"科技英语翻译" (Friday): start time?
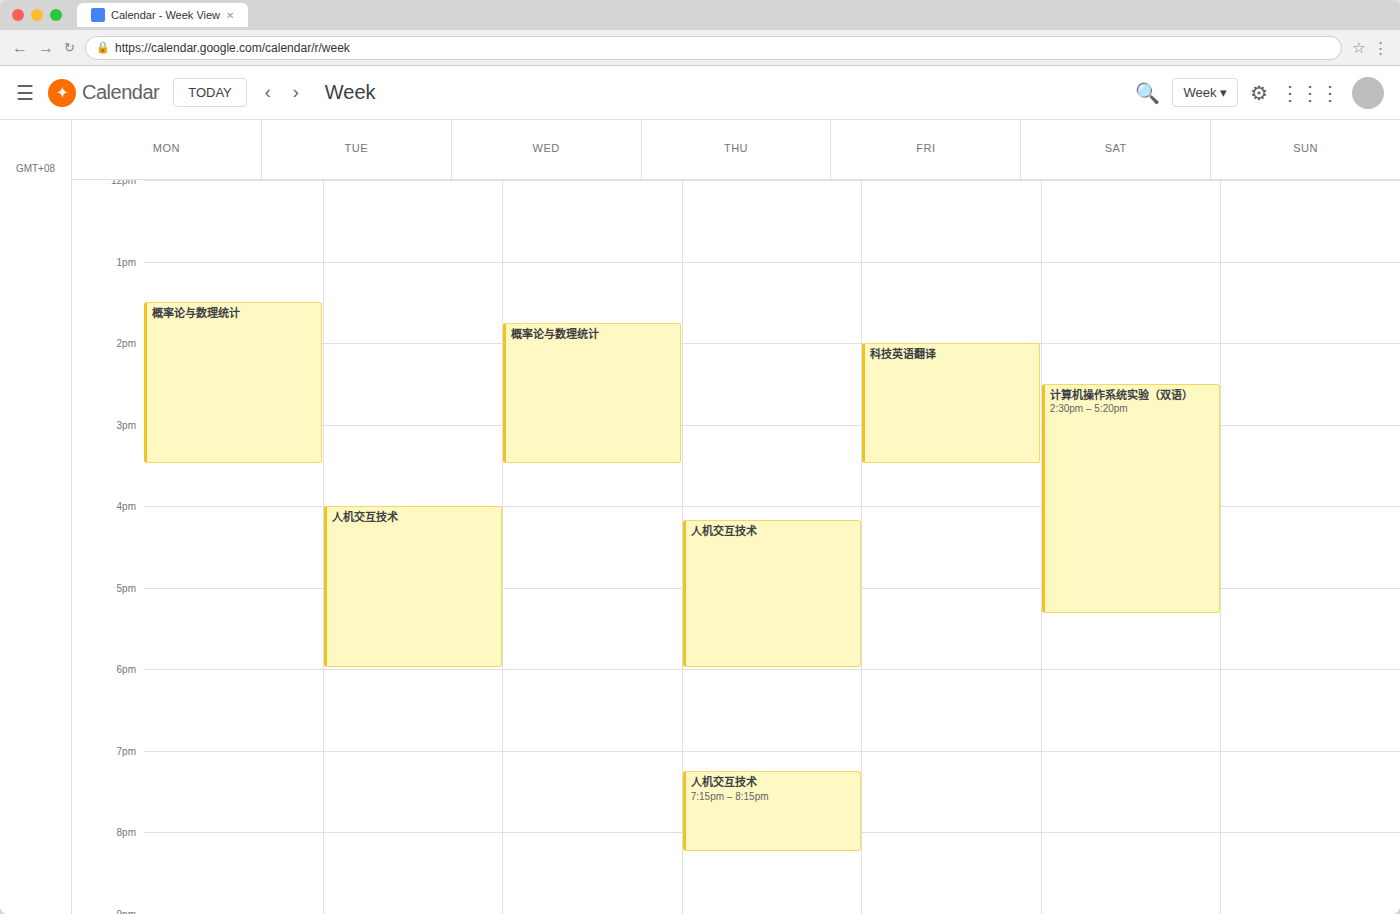
2:00 PM